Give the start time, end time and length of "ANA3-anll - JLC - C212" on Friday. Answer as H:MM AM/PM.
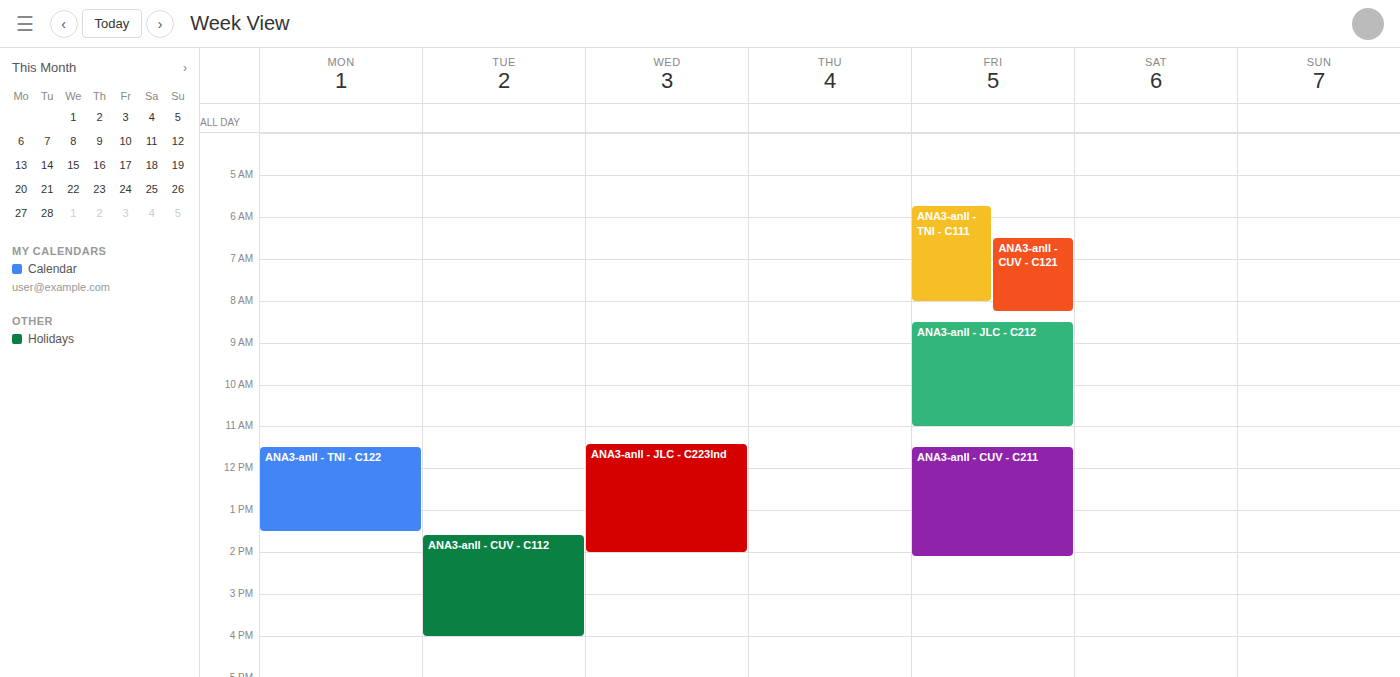
8:30 AM to 11:00 AM, 2 hours 30 minutes